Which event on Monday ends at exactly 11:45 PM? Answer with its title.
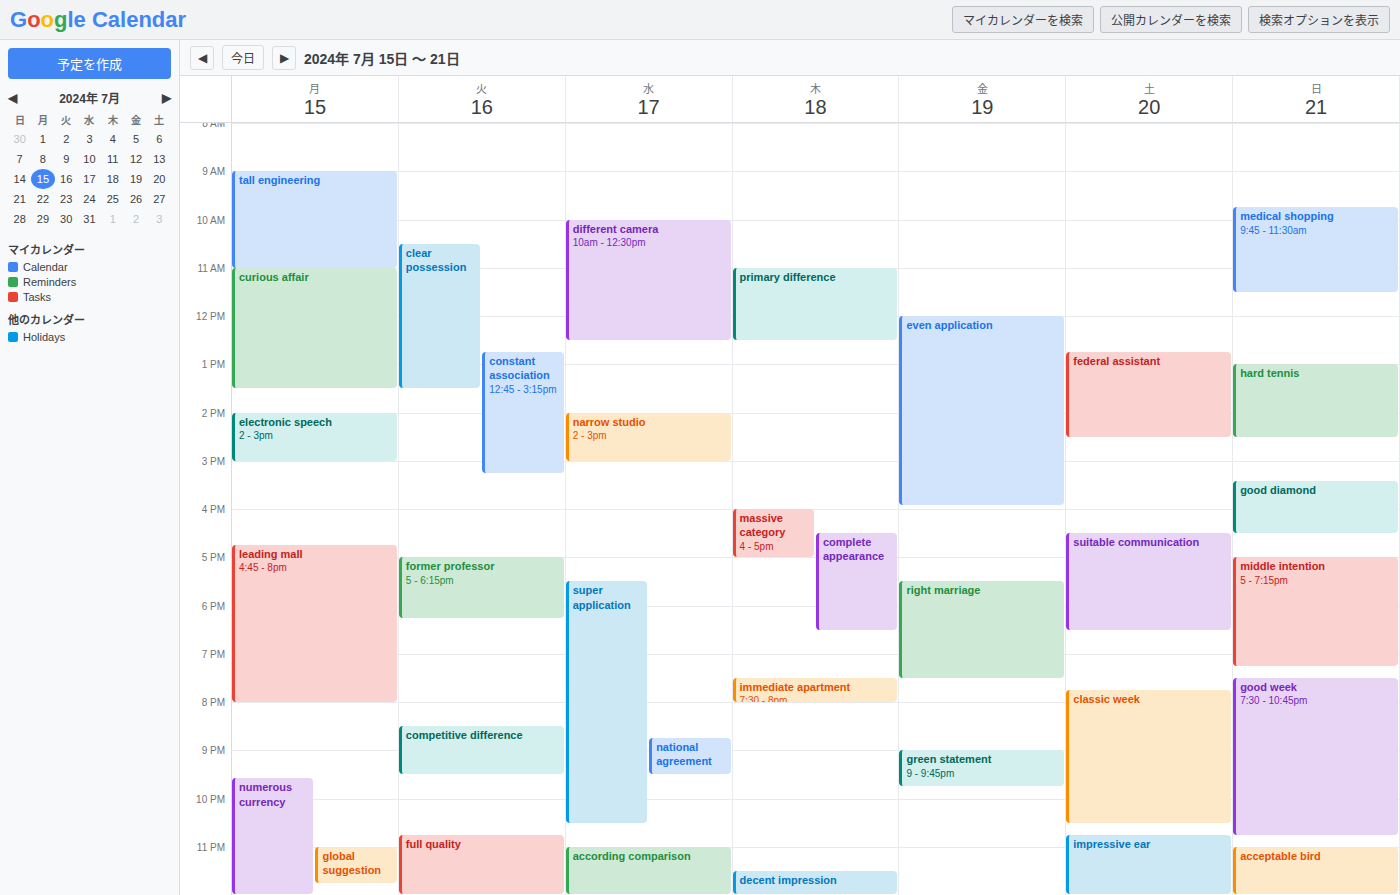
"global suggestion"